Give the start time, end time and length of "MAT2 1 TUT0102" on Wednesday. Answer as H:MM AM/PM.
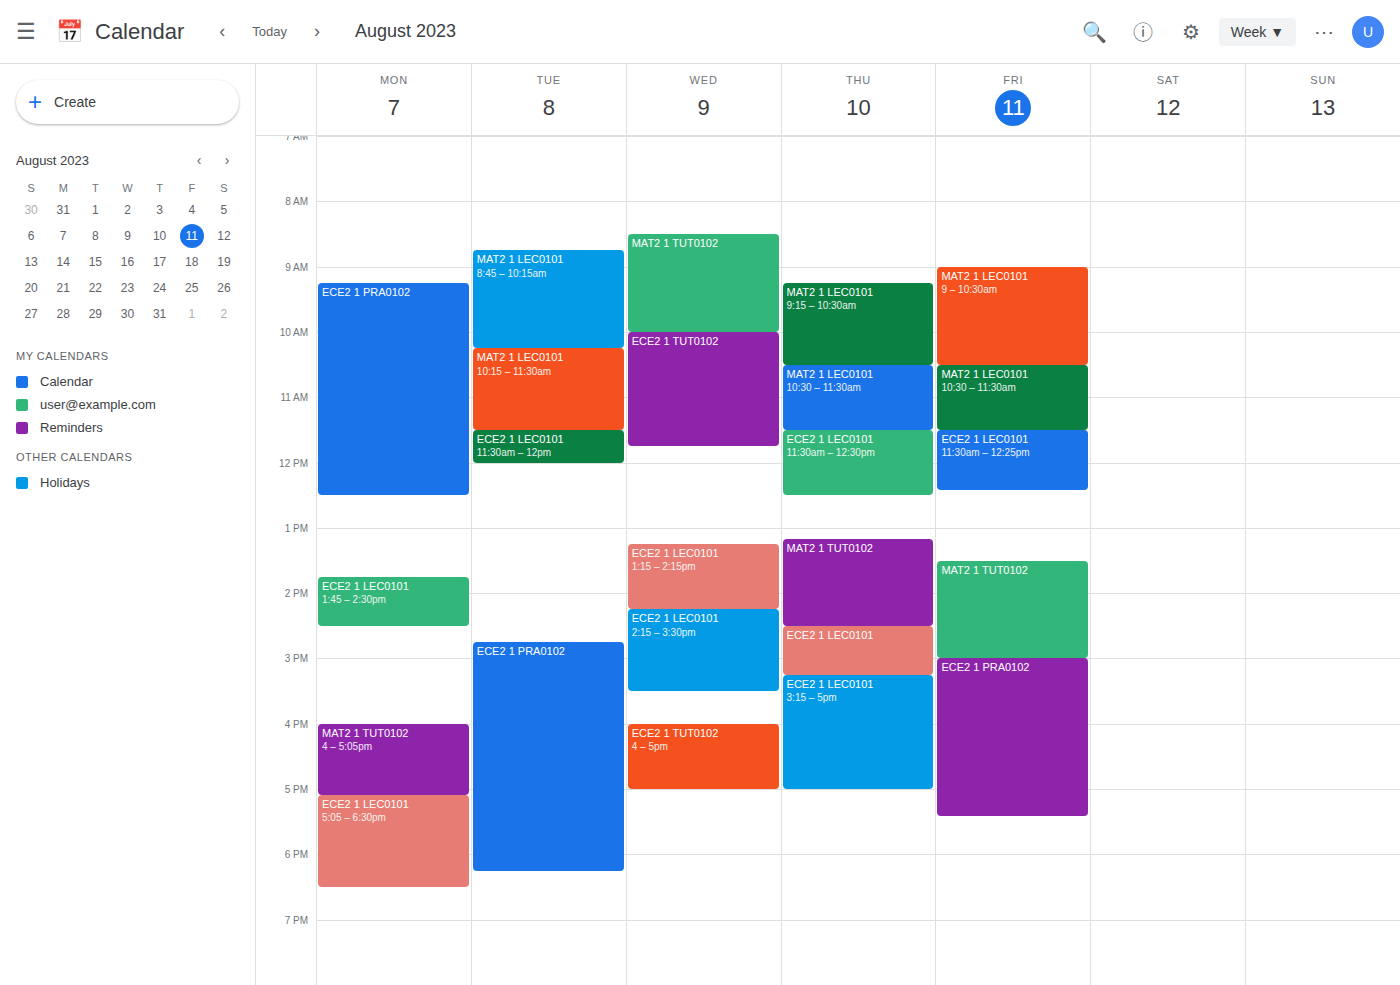
8:30 AM to 10:00 AM, 1 hour 30 minutes